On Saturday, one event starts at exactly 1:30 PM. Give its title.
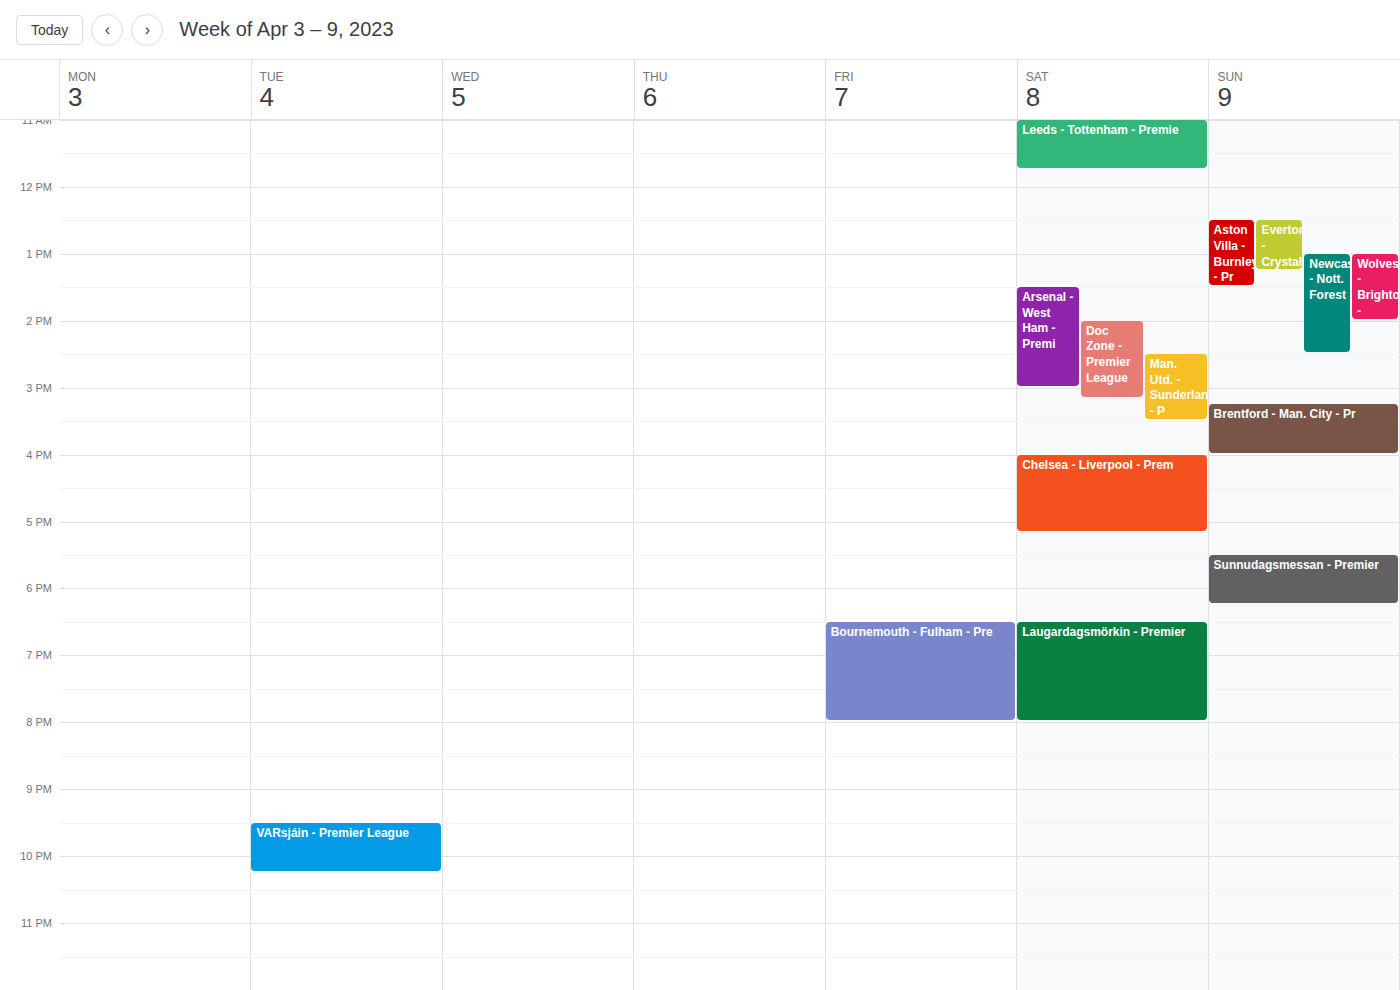
"Arsenal - West Ham - Premi"